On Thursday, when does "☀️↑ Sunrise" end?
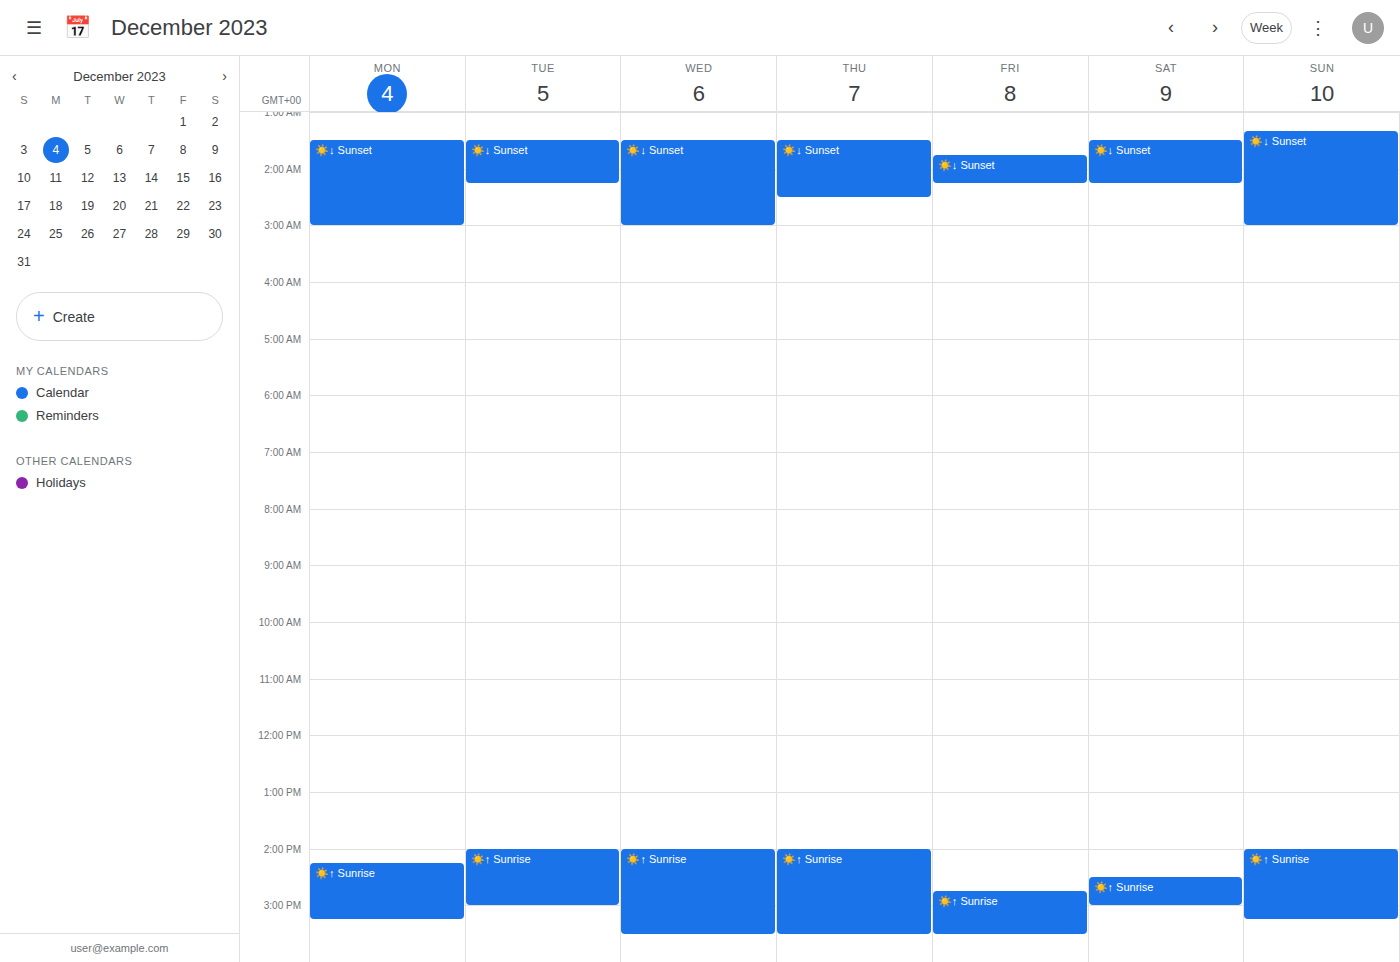
3:30 PM